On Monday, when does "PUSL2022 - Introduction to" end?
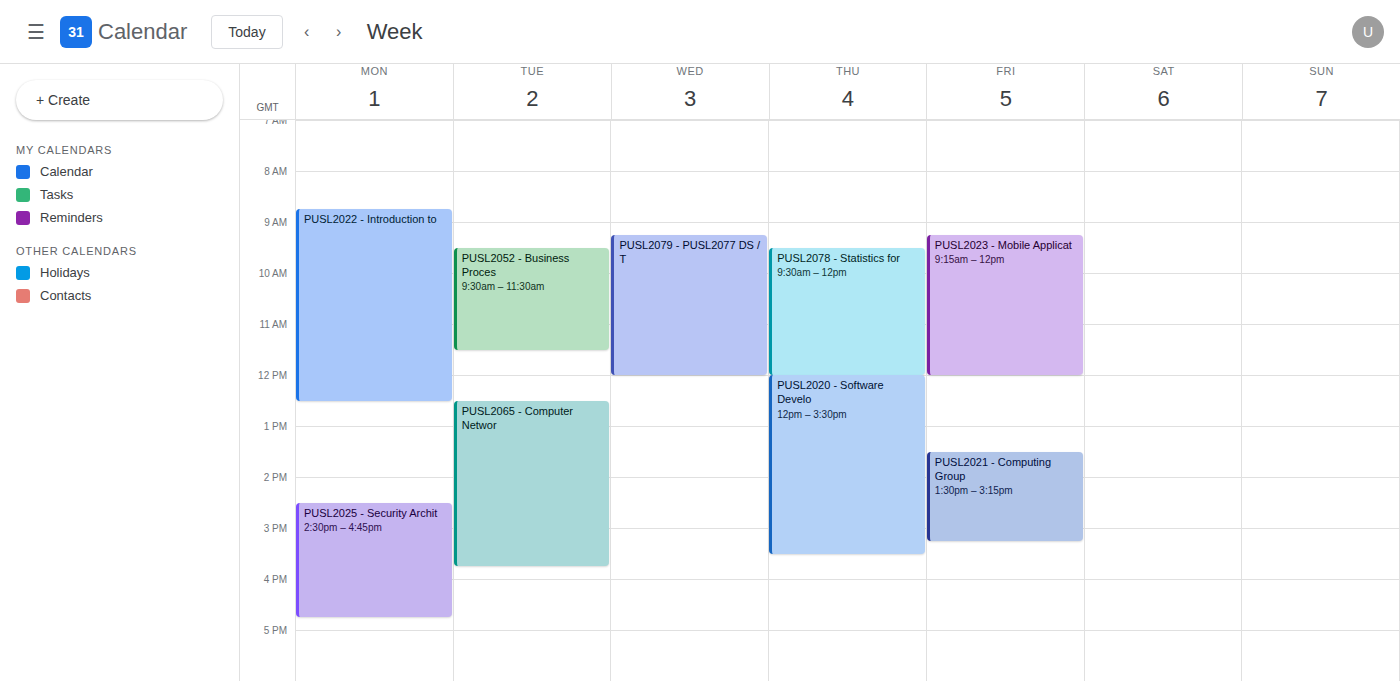
12:30 PM